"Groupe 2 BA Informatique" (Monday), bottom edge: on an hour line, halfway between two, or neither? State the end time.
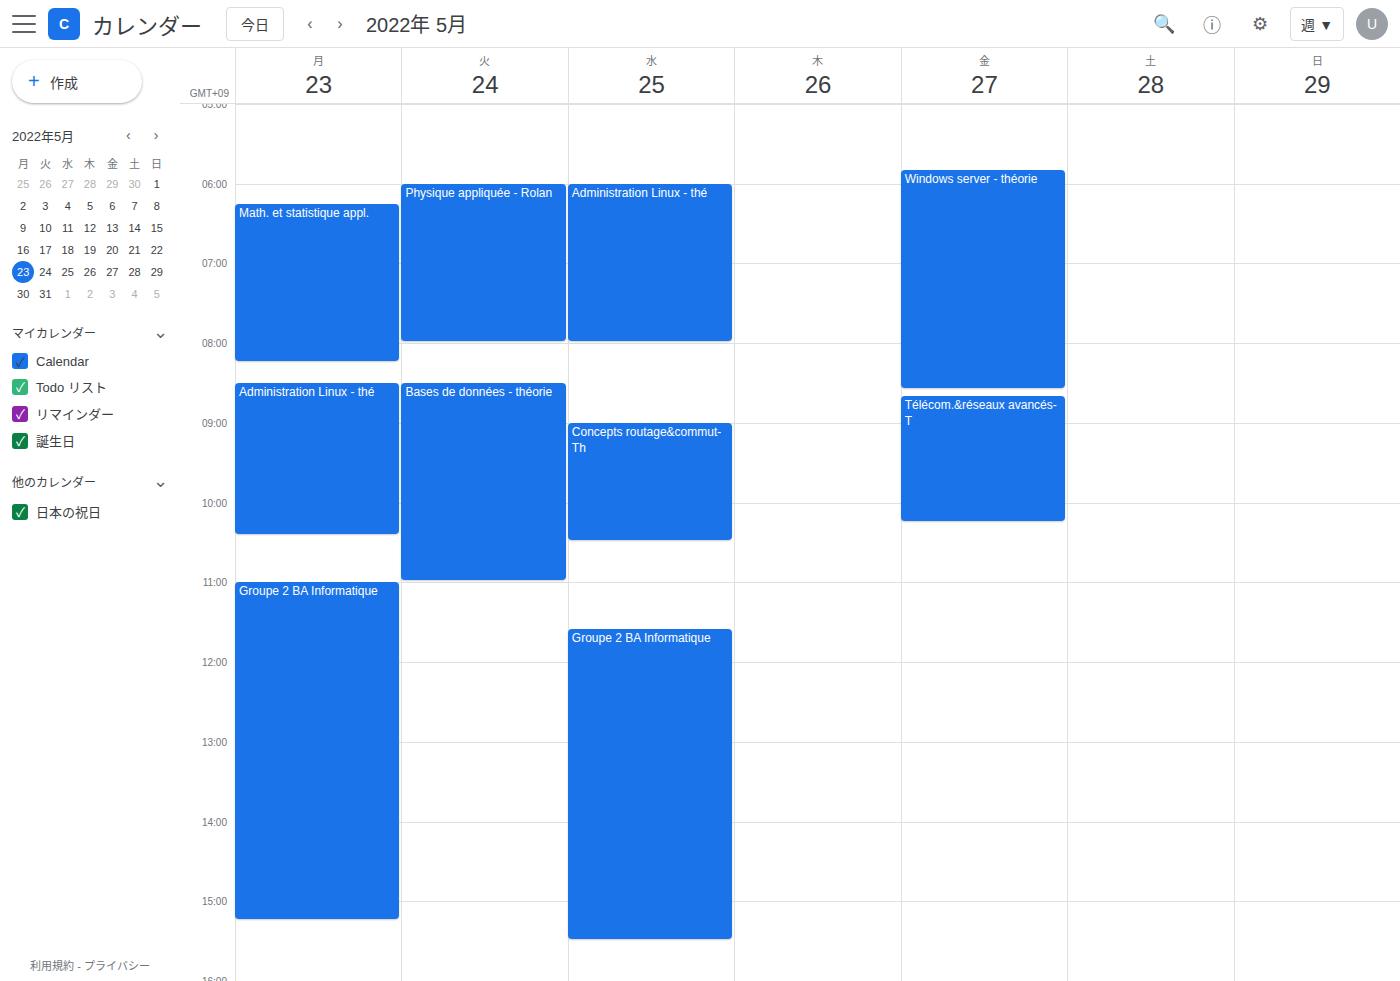
3:15 PM -- neither: a quarter of the way from the 3 PM line to the 4 PM line.